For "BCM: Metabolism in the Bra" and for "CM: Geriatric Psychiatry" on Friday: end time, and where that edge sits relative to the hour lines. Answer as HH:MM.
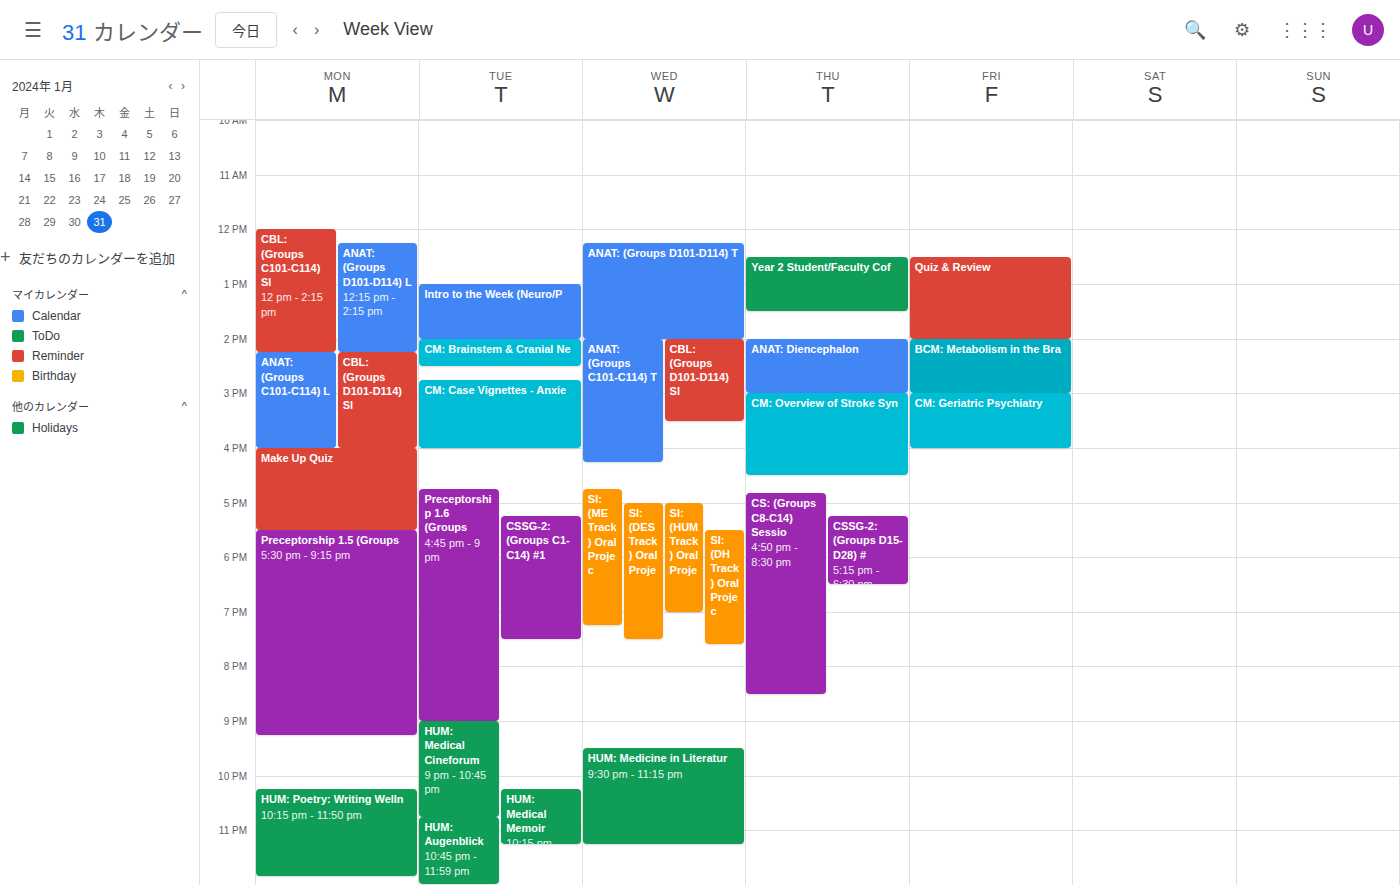
"BCM: Metabolism in the Bra": 15:00, exactly on the 15:00 line. "CM: Geriatric Psychiatry": 16:00, exactly on the 16:00 line.